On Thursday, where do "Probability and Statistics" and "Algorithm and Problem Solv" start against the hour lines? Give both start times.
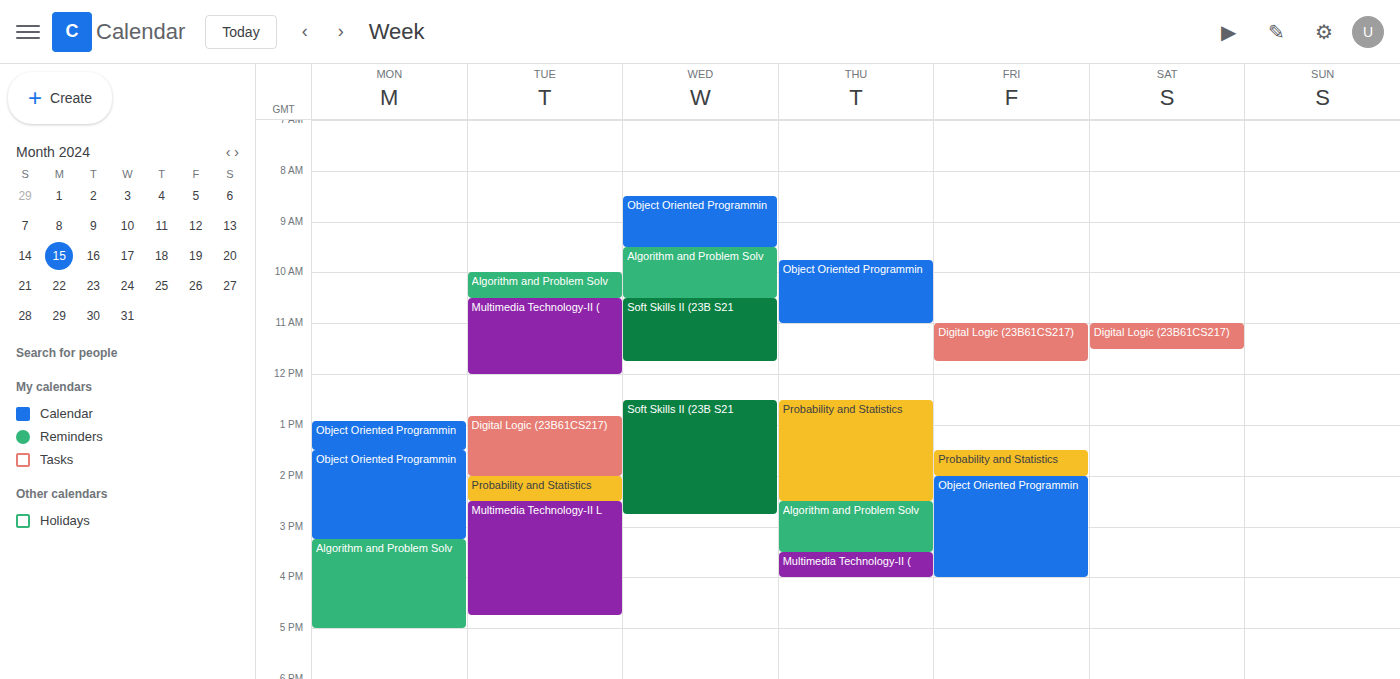
"Probability and Statistics": 12:30 PM, halfway between the 12 PM and 1 PM lines. "Algorithm and Problem Solv": 2:30 PM, halfway between the 2 PM and 3 PM lines.